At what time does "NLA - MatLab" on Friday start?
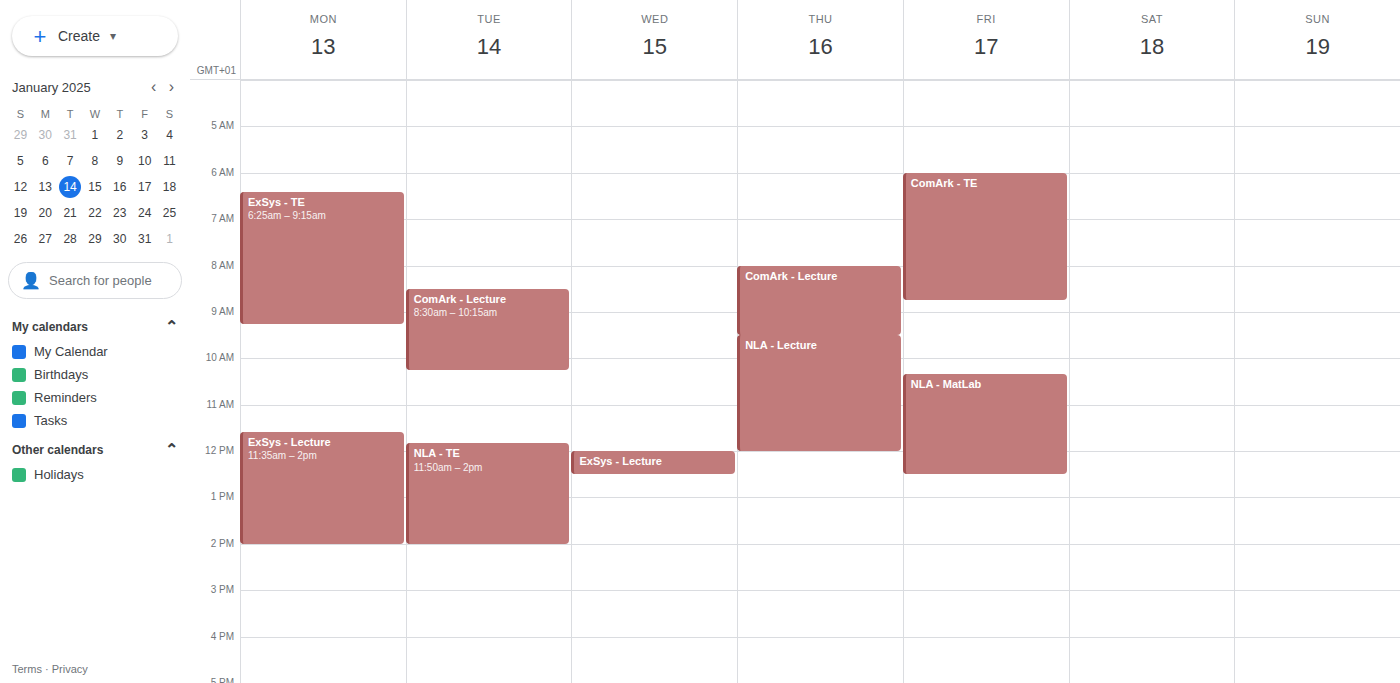
10:20 AM